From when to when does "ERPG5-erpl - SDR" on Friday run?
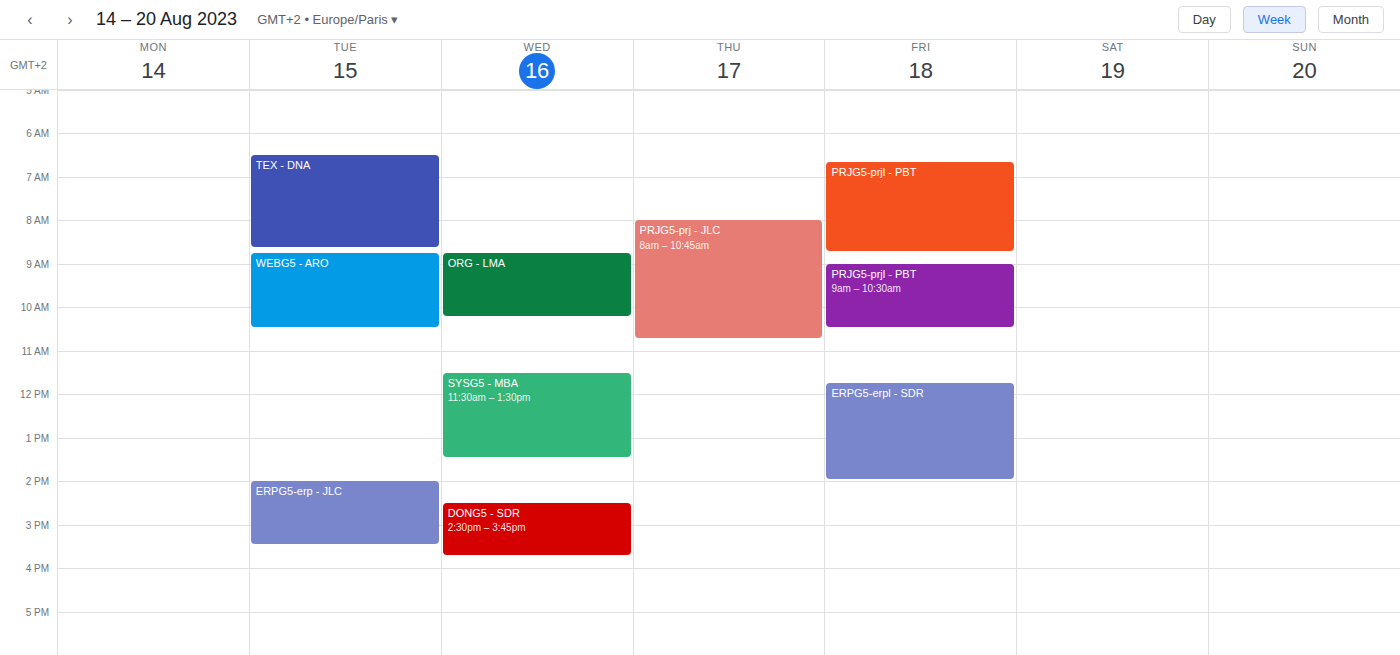
11:45 AM to 2:00 PM